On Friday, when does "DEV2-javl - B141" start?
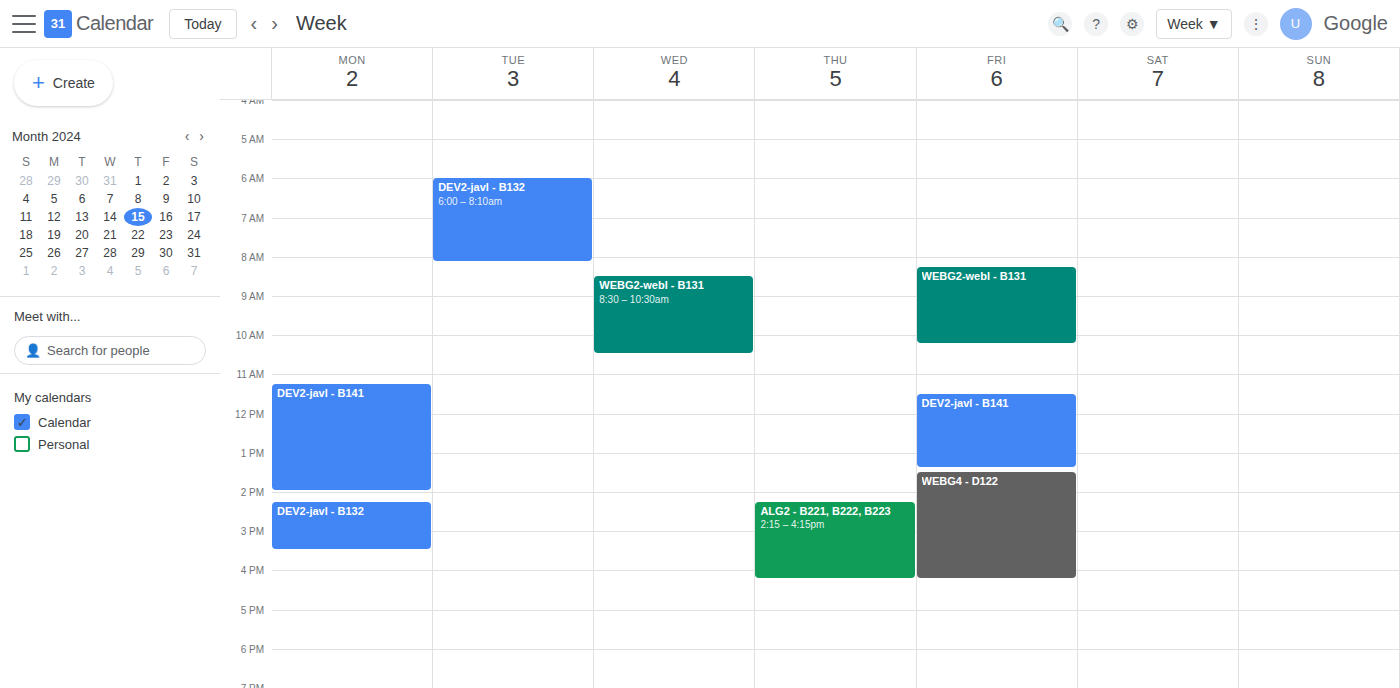
11:30 AM